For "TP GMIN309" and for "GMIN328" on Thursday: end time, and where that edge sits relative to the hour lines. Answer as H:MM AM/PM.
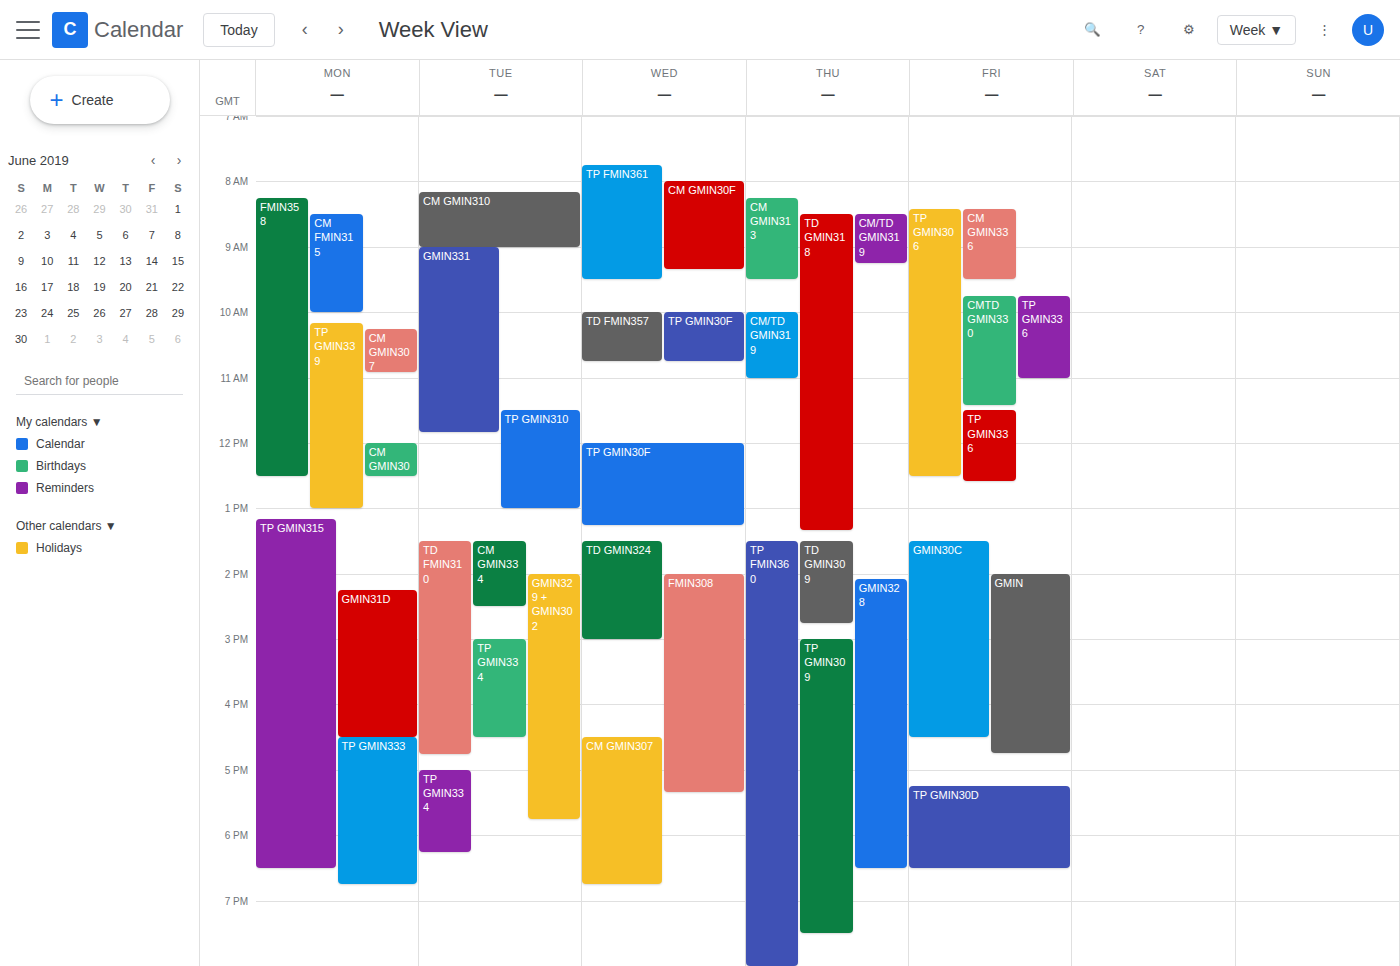
"TP GMIN309": 7:30 PM, halfway between the 7 PM and 8 PM lines. "GMIN328": 6:30 PM, halfway between the 6 PM and 7 PM lines.